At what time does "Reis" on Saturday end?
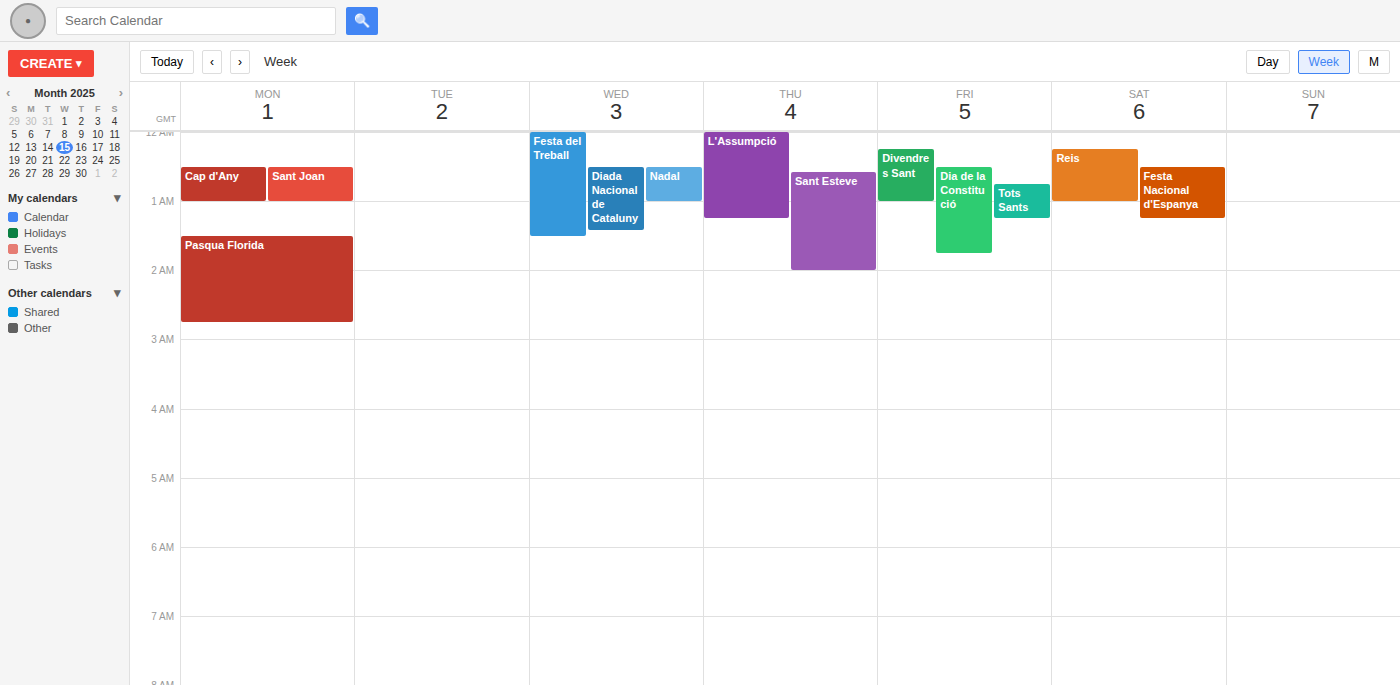
1:00 AM